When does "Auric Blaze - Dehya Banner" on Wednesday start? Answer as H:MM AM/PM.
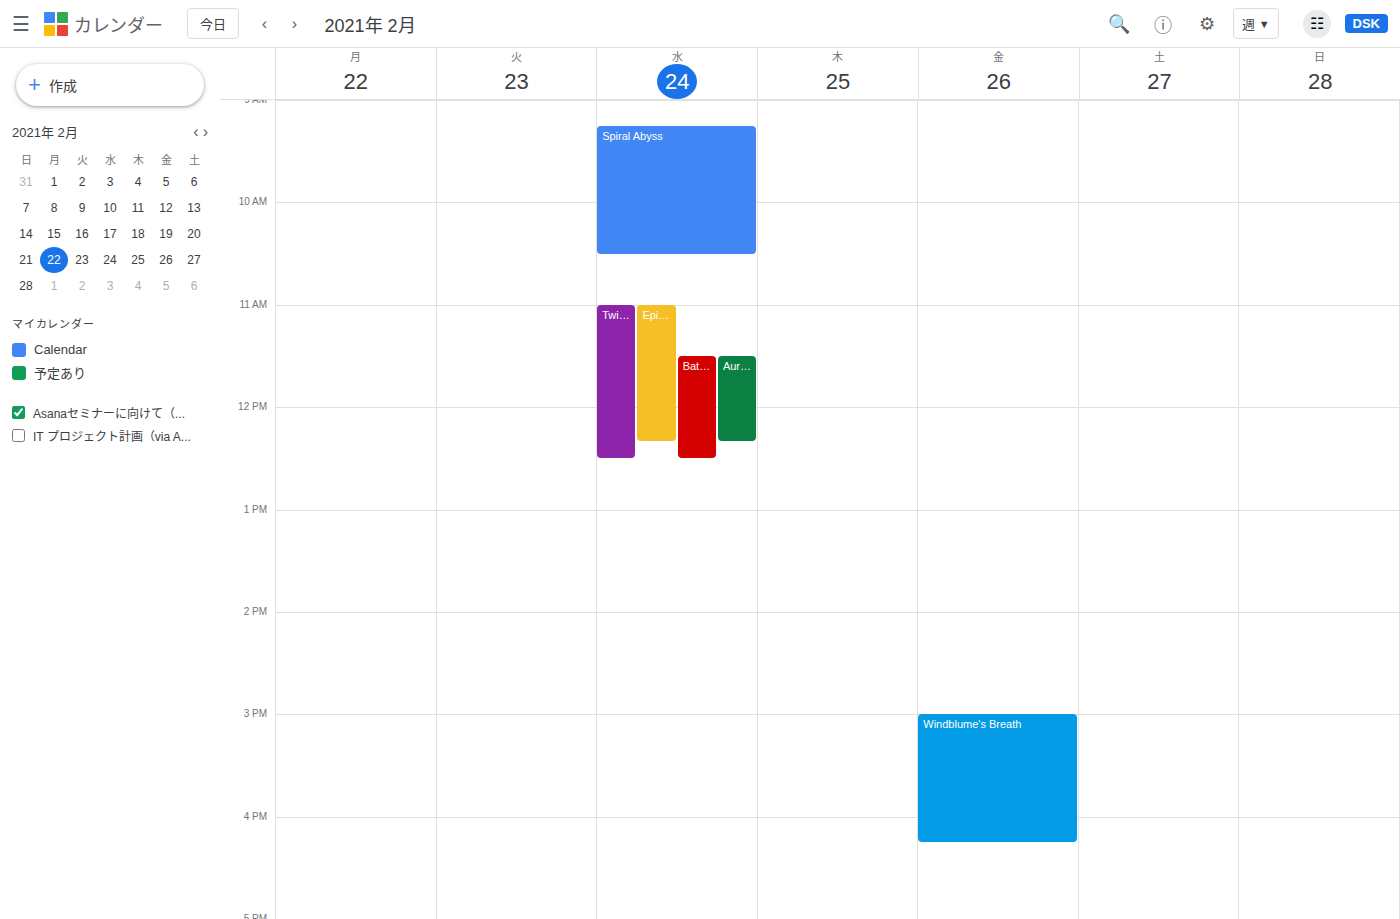
11:30 AM